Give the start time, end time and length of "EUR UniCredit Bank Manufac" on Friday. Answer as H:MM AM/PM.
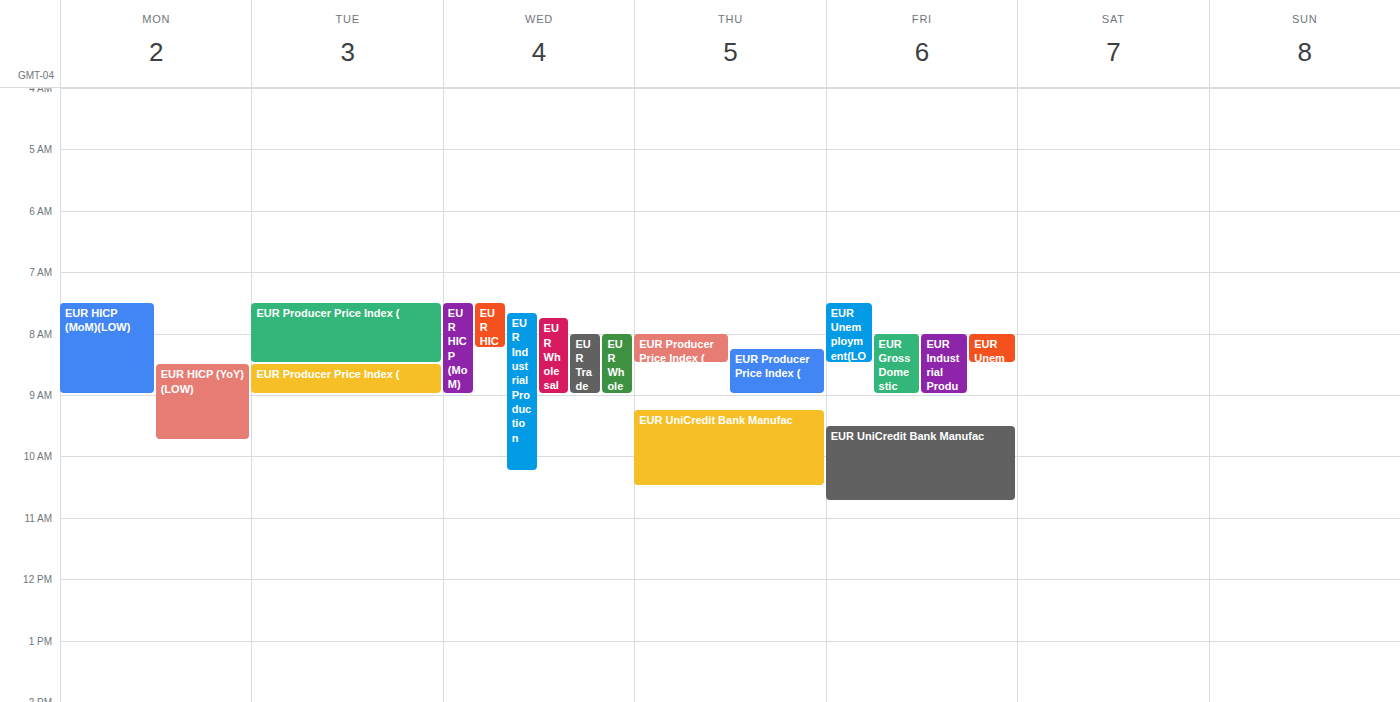
9:30 AM to 10:45 AM, 1 hour 15 minutes